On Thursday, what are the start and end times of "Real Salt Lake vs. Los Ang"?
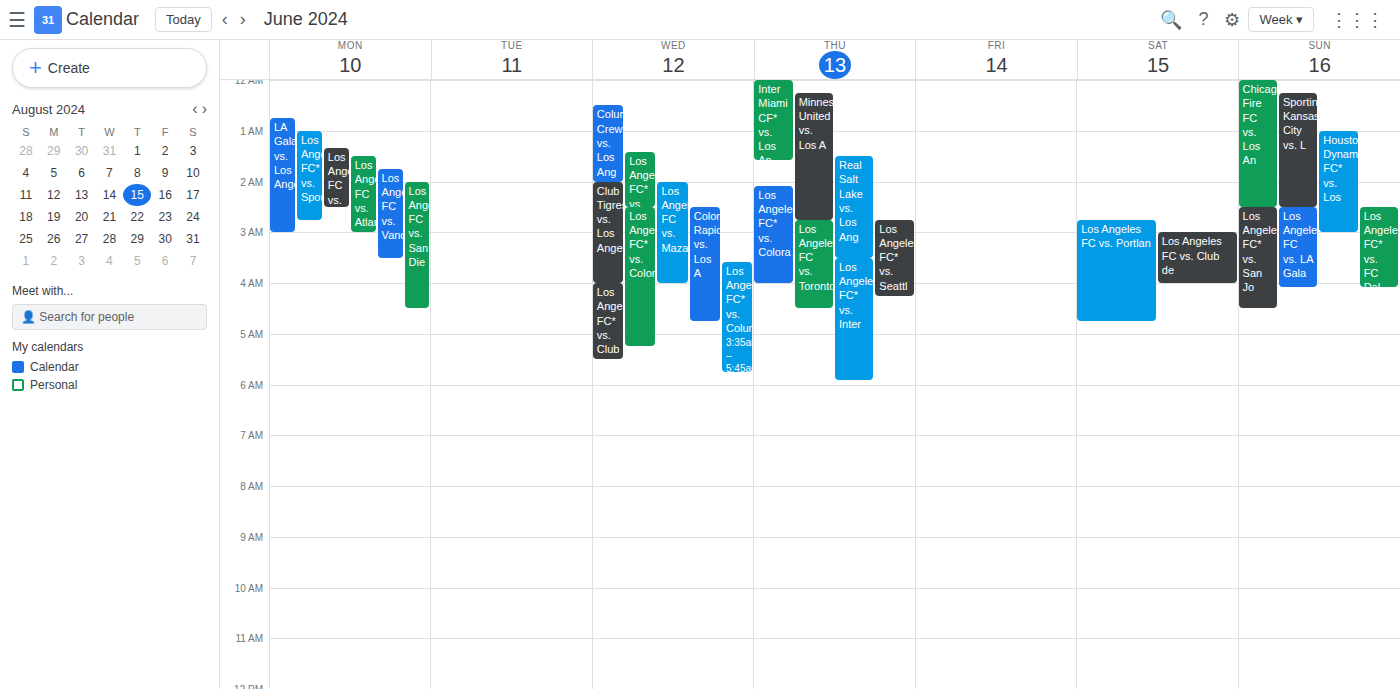
01:30 to 03:30